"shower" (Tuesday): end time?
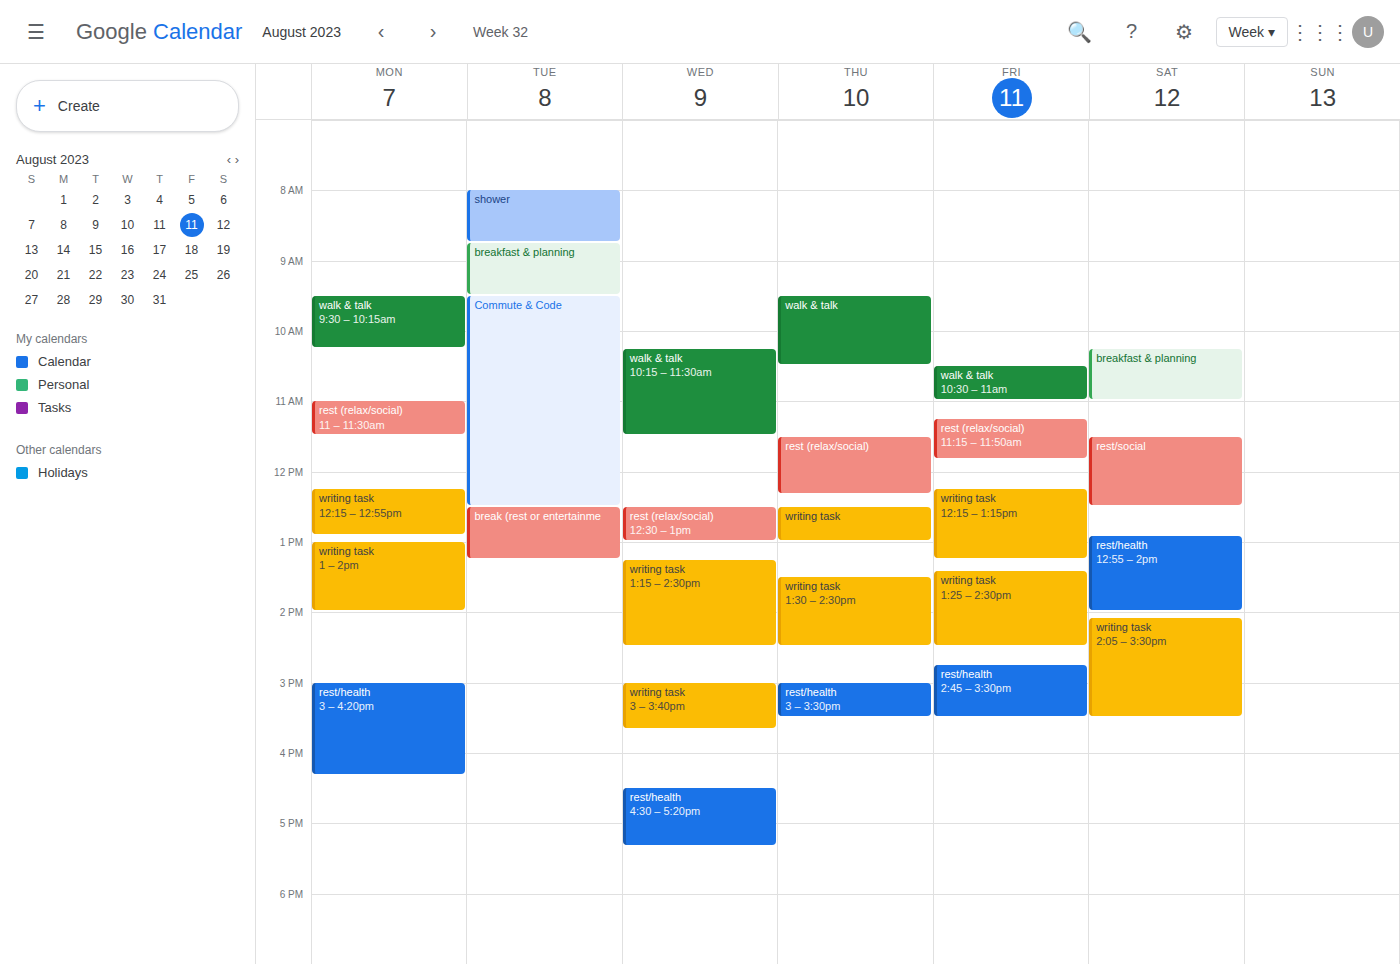
8:45 AM